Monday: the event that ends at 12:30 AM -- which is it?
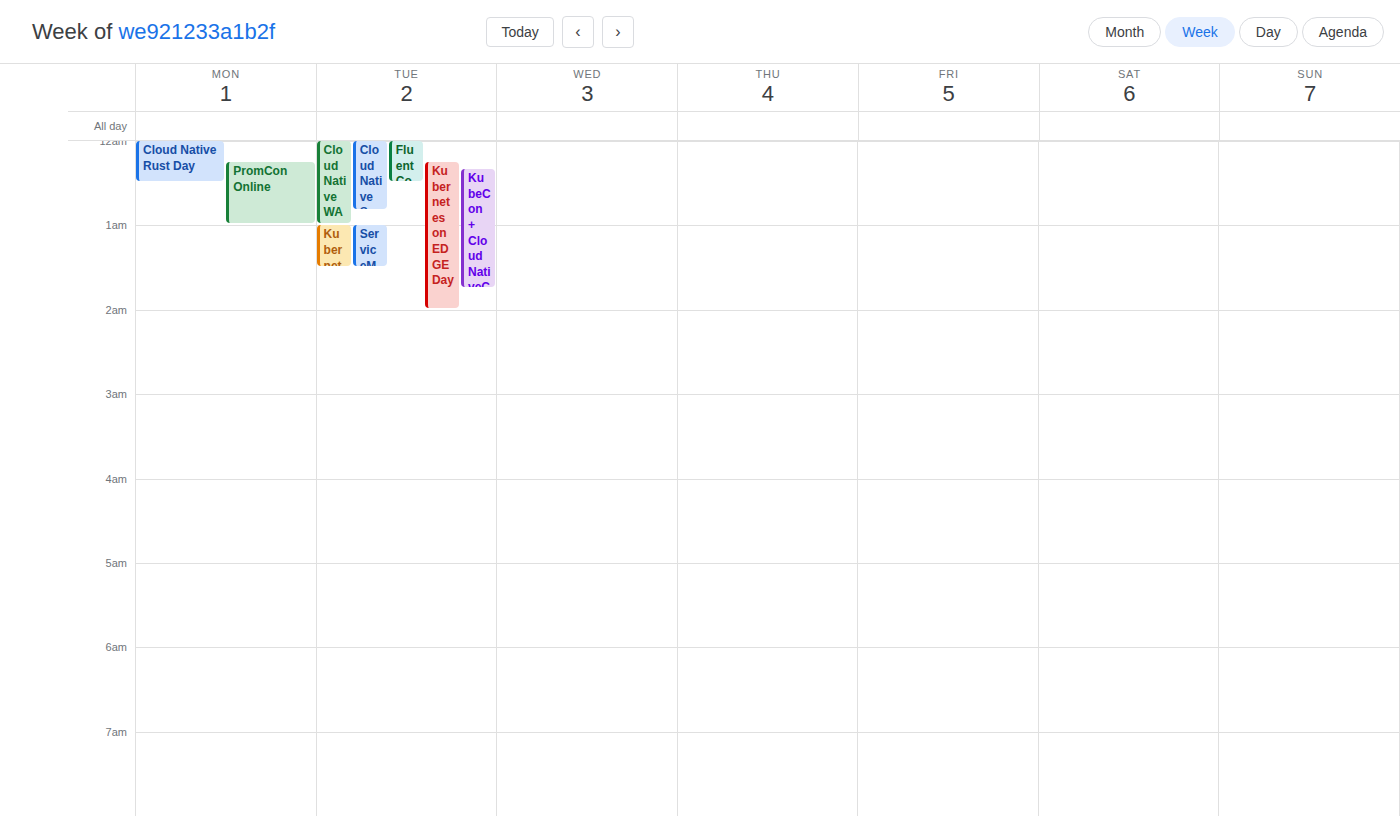
"Cloud Native Rust Day"